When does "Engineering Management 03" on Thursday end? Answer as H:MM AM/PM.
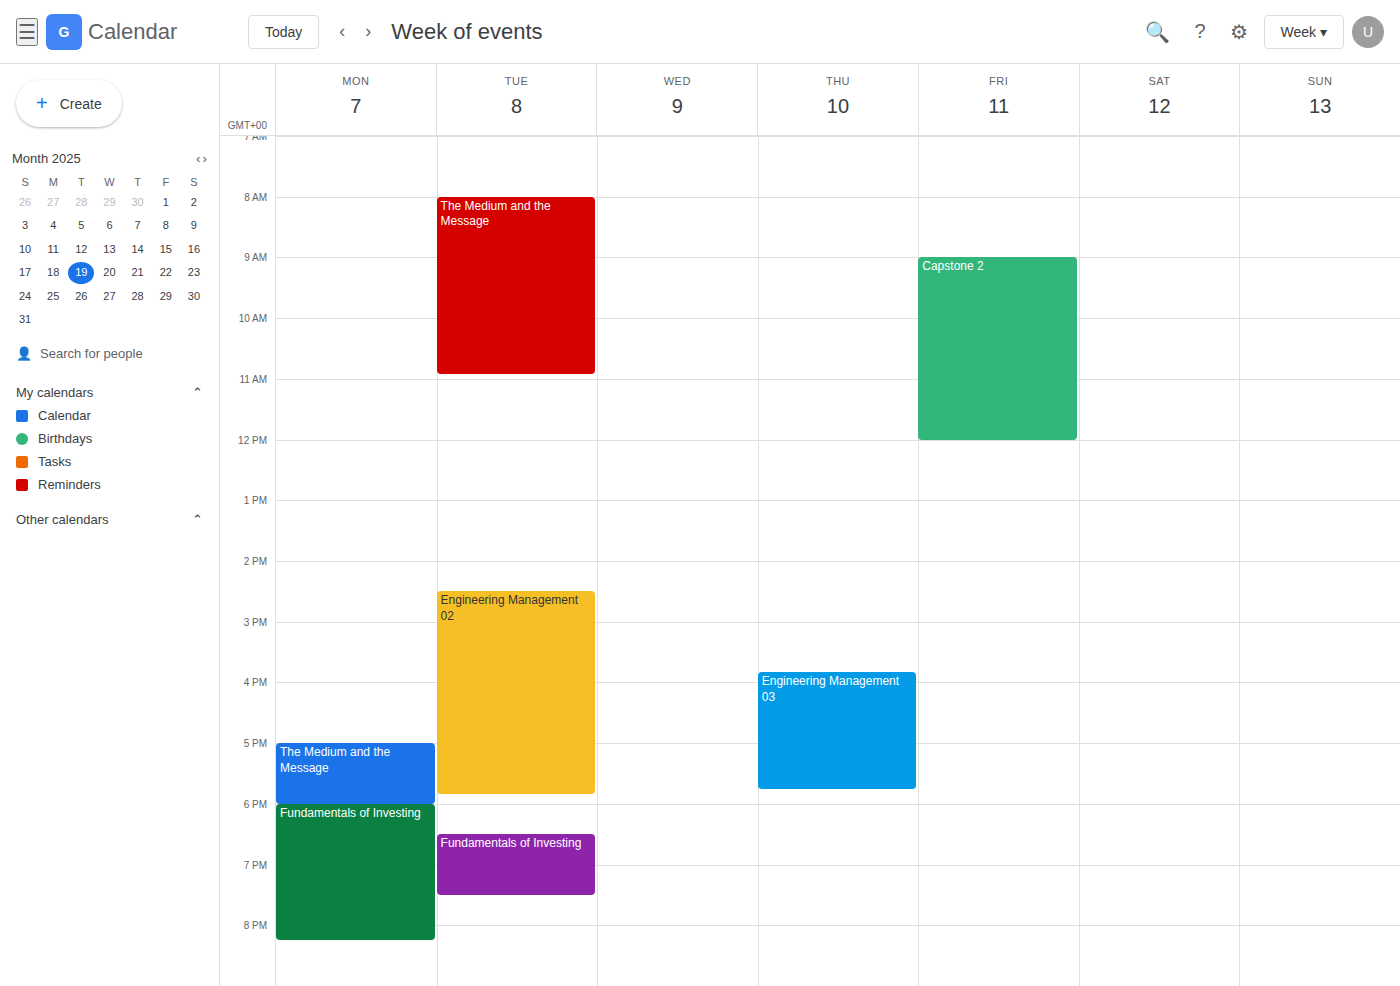
5:45 PM